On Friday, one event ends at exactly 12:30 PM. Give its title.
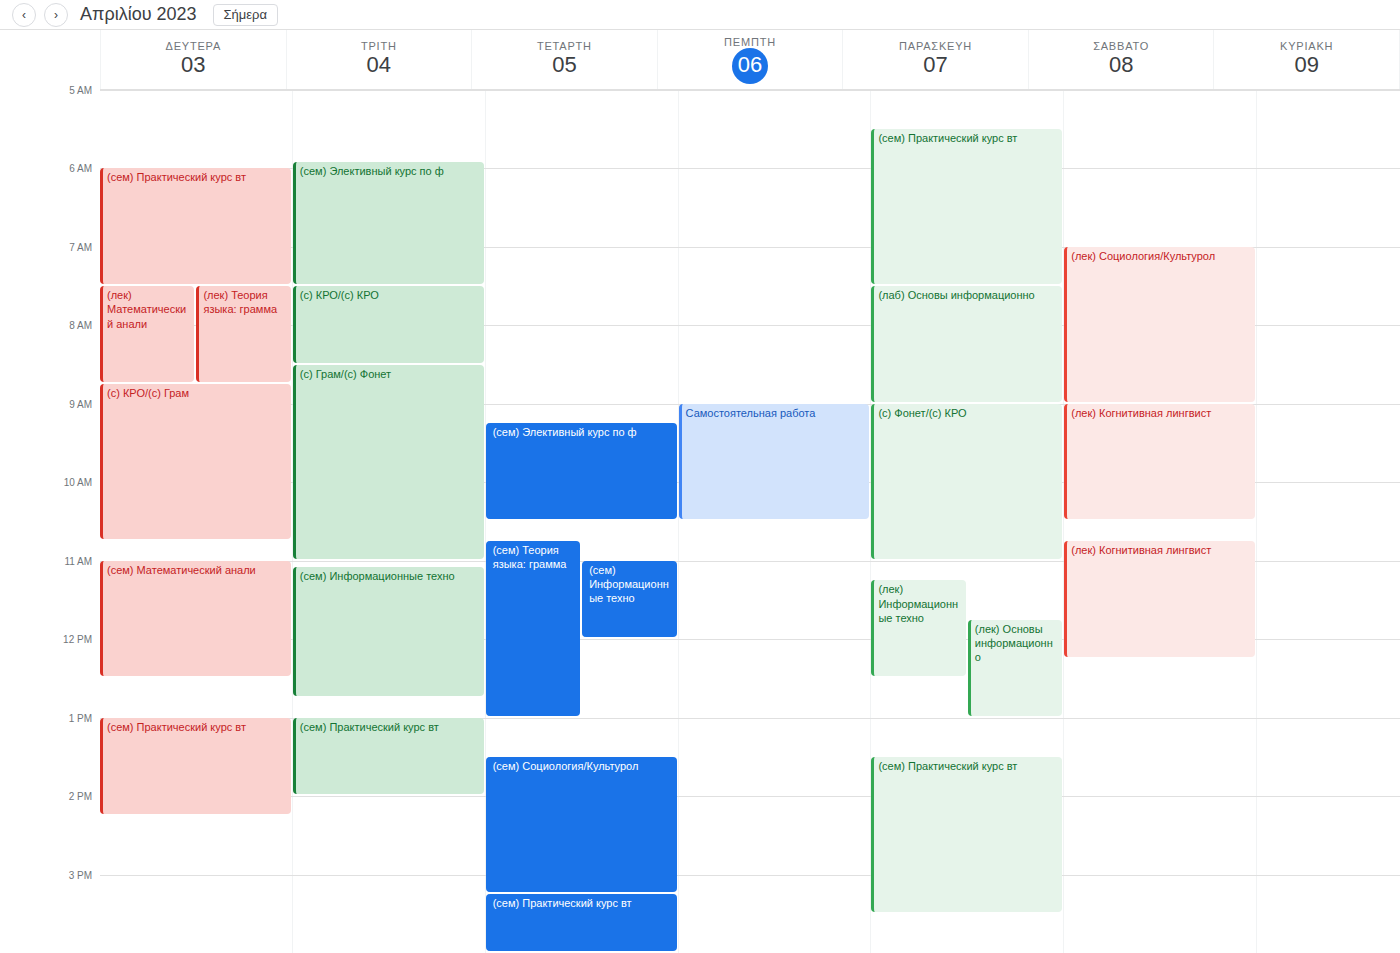
"(лек) Информационные техно"